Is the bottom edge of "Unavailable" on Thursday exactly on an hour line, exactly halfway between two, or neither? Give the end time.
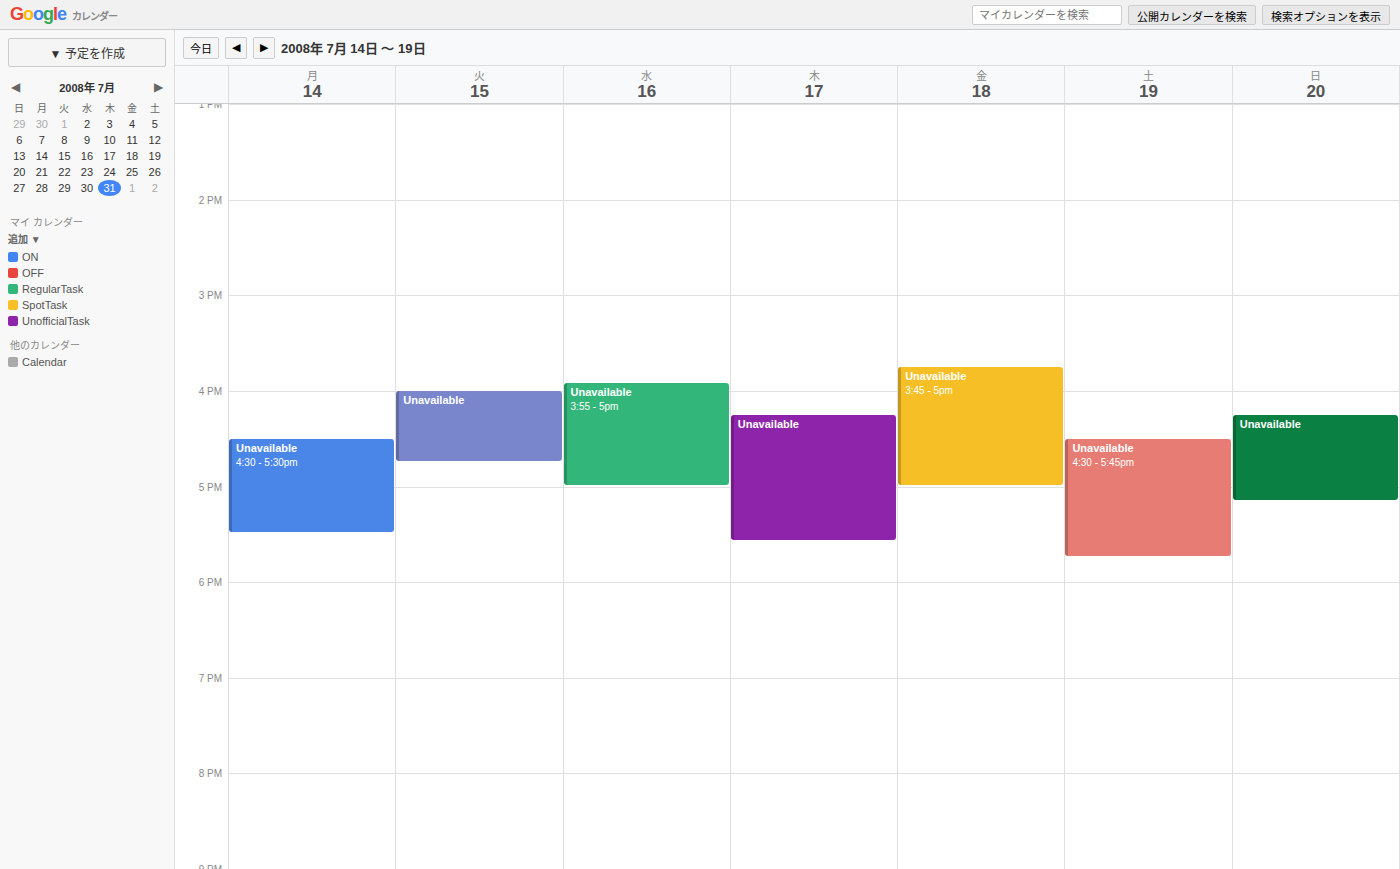
5:35 PM -- neither: 35 minutes below the 5 PM line and 25 minutes above the 6 PM line.